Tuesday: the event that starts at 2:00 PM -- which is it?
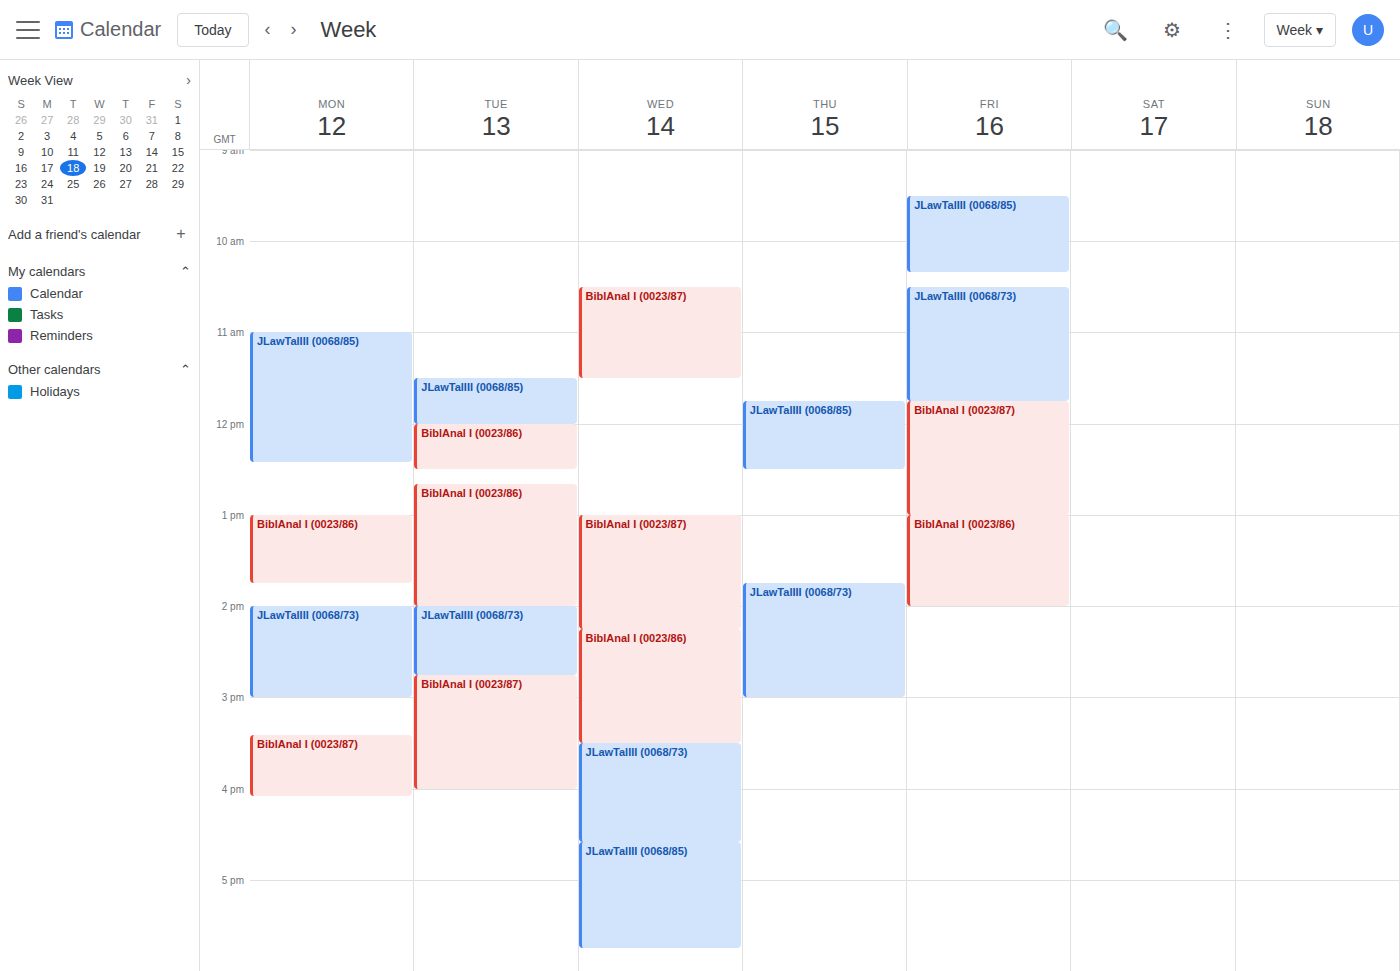
"JLawTalIII (0068/73)"